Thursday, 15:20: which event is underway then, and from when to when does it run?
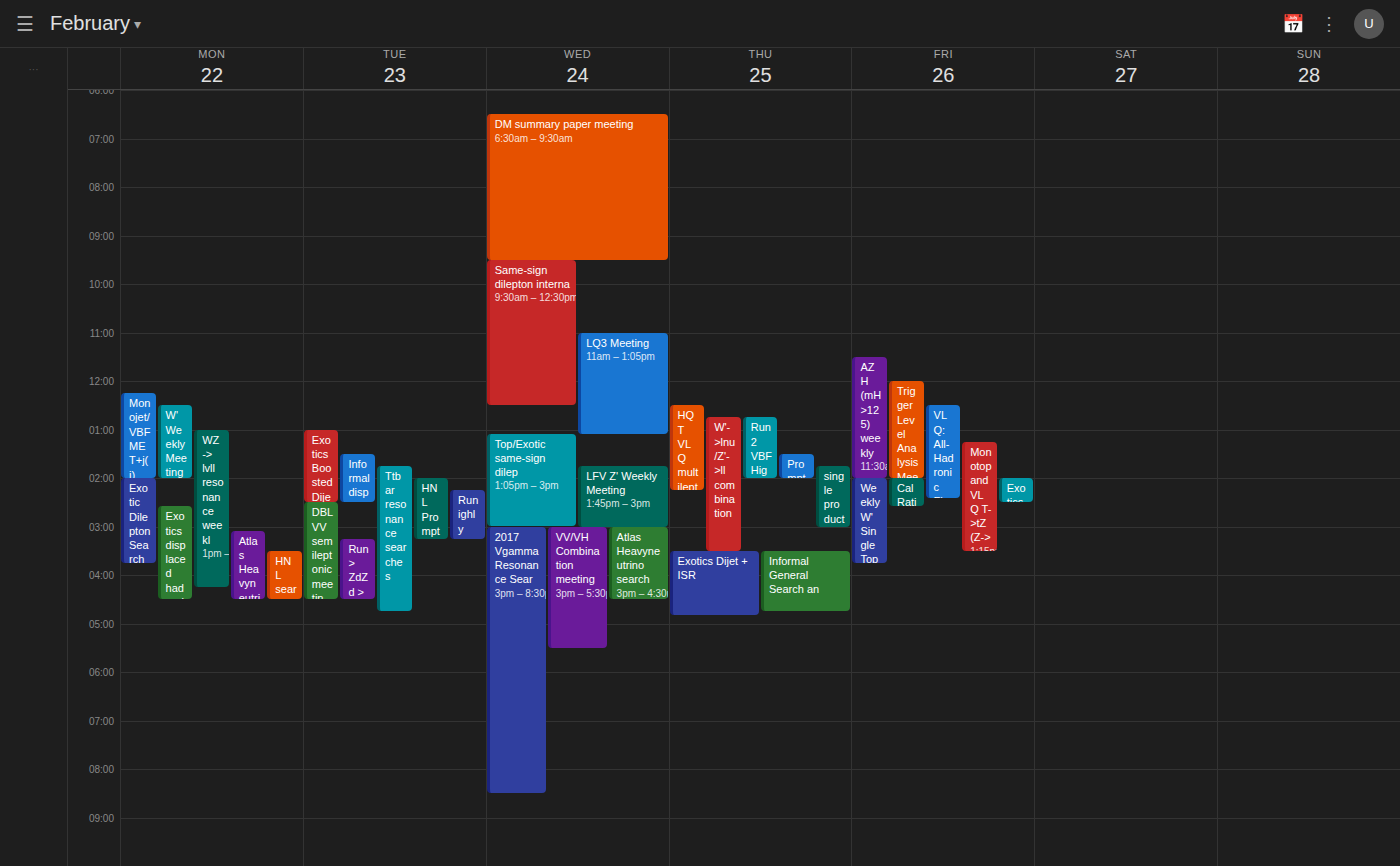
"W'->lnu/Z'->ll combination", 12:45 to 15:30